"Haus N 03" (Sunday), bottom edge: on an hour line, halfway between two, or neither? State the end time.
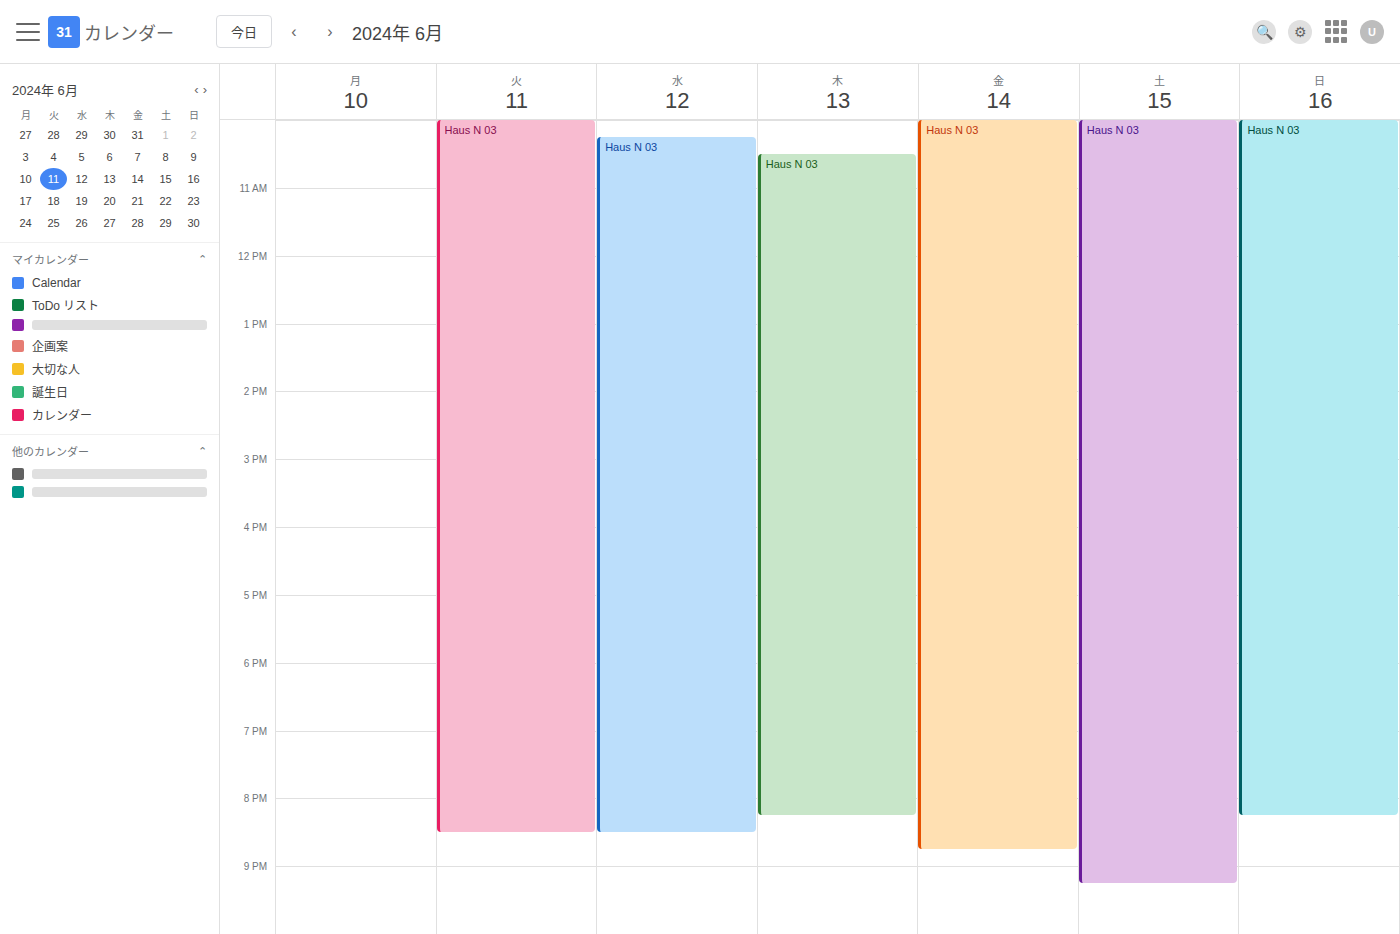
8:15 PM -- neither: a quarter of the way from the 8 PM line to the 9 PM line.